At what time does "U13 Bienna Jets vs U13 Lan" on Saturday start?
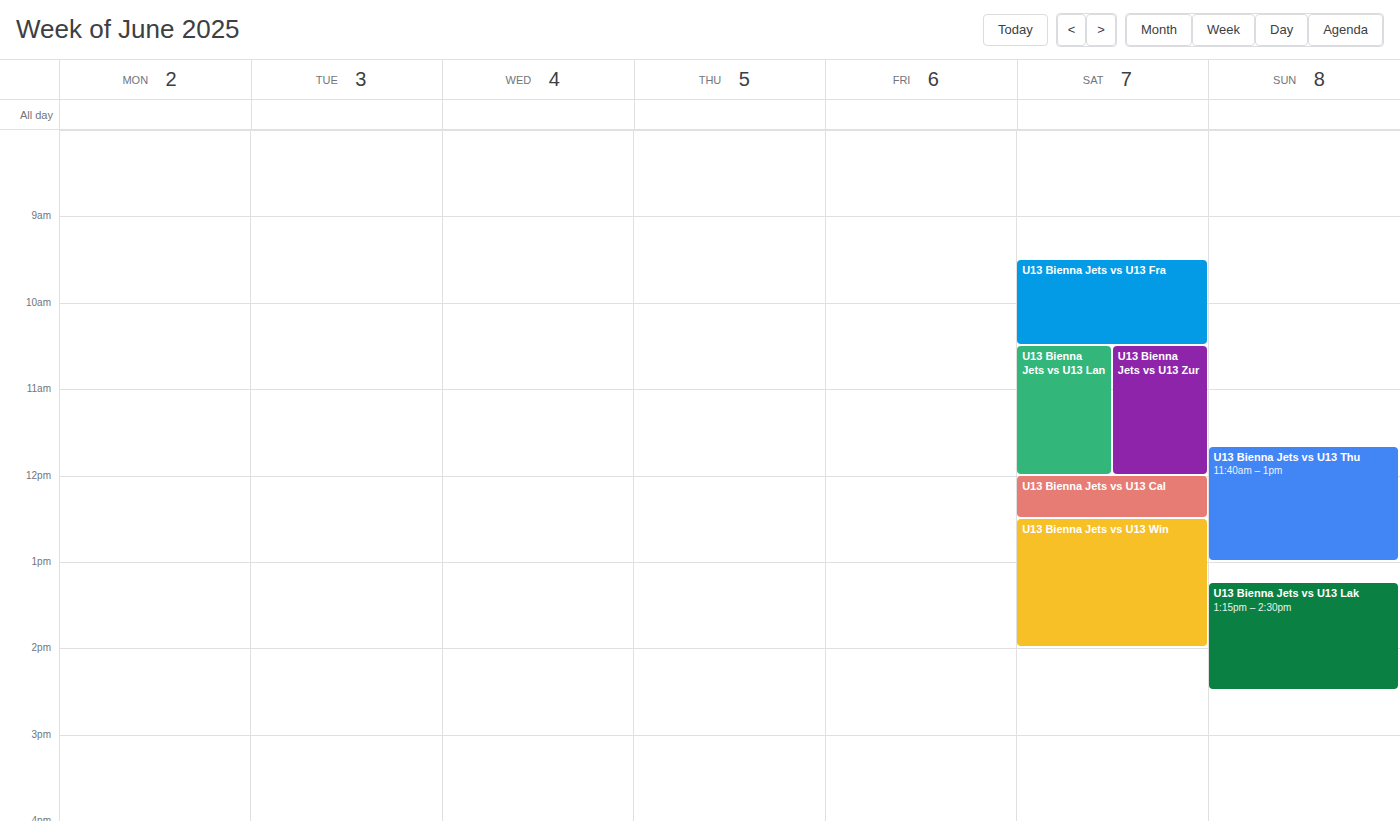
10:30